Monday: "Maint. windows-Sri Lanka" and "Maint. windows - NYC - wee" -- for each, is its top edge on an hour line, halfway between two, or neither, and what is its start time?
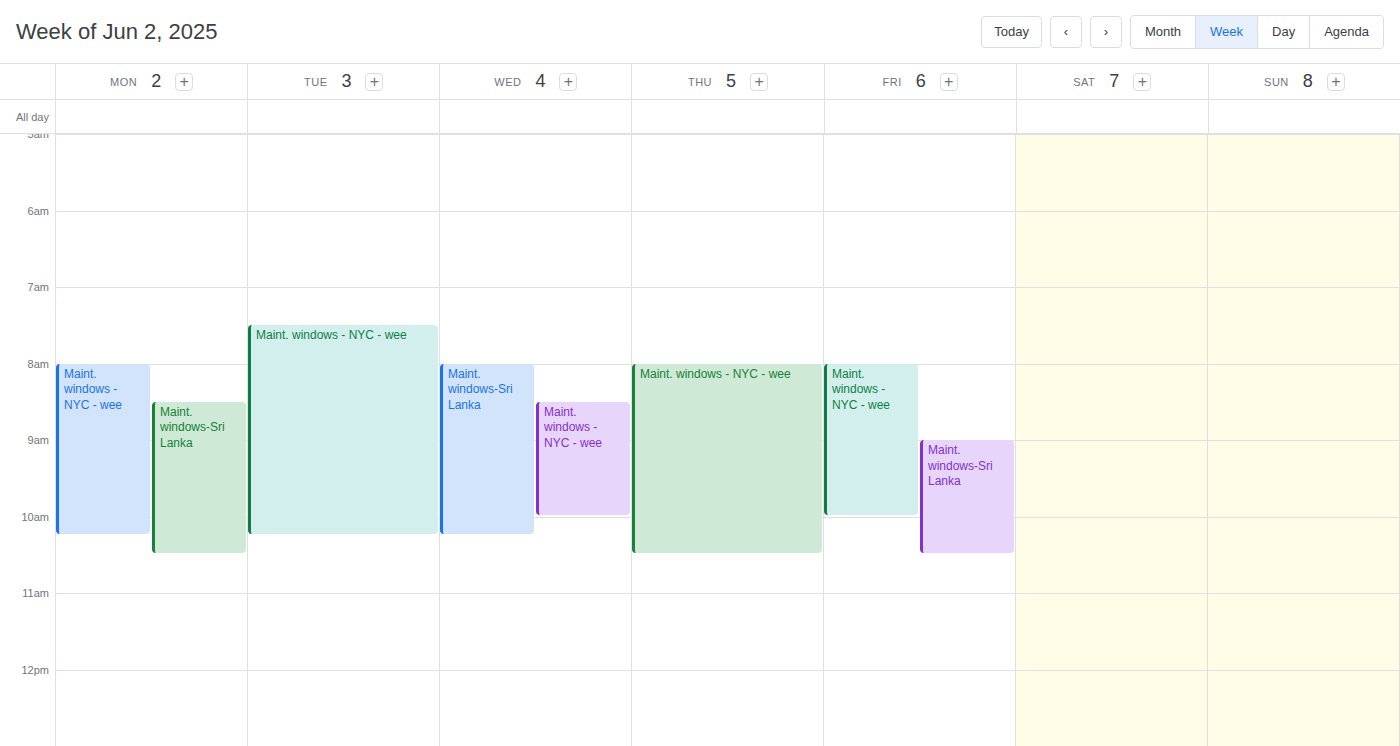
"Maint. windows-Sri Lanka": 8:30 AM, halfway between the 8 AM and 9 AM lines. "Maint. windows - NYC - wee": 8:00 AM, exactly on the 8 AM line.